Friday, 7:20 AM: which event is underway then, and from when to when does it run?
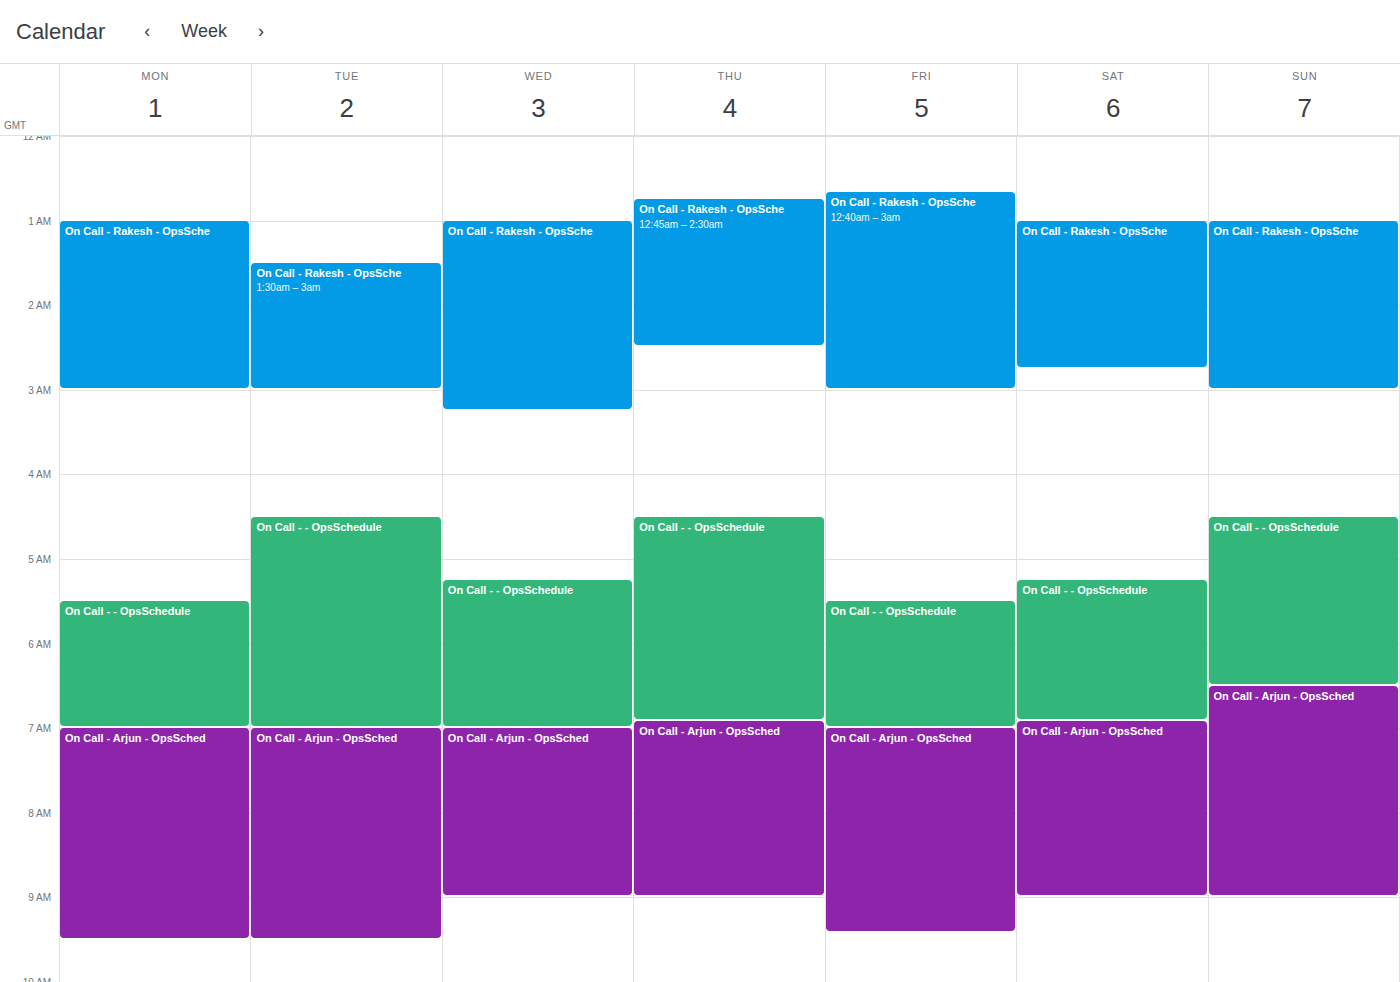
"On Call - Arjun - OpsSched", 7:00 AM to 9:25 AM